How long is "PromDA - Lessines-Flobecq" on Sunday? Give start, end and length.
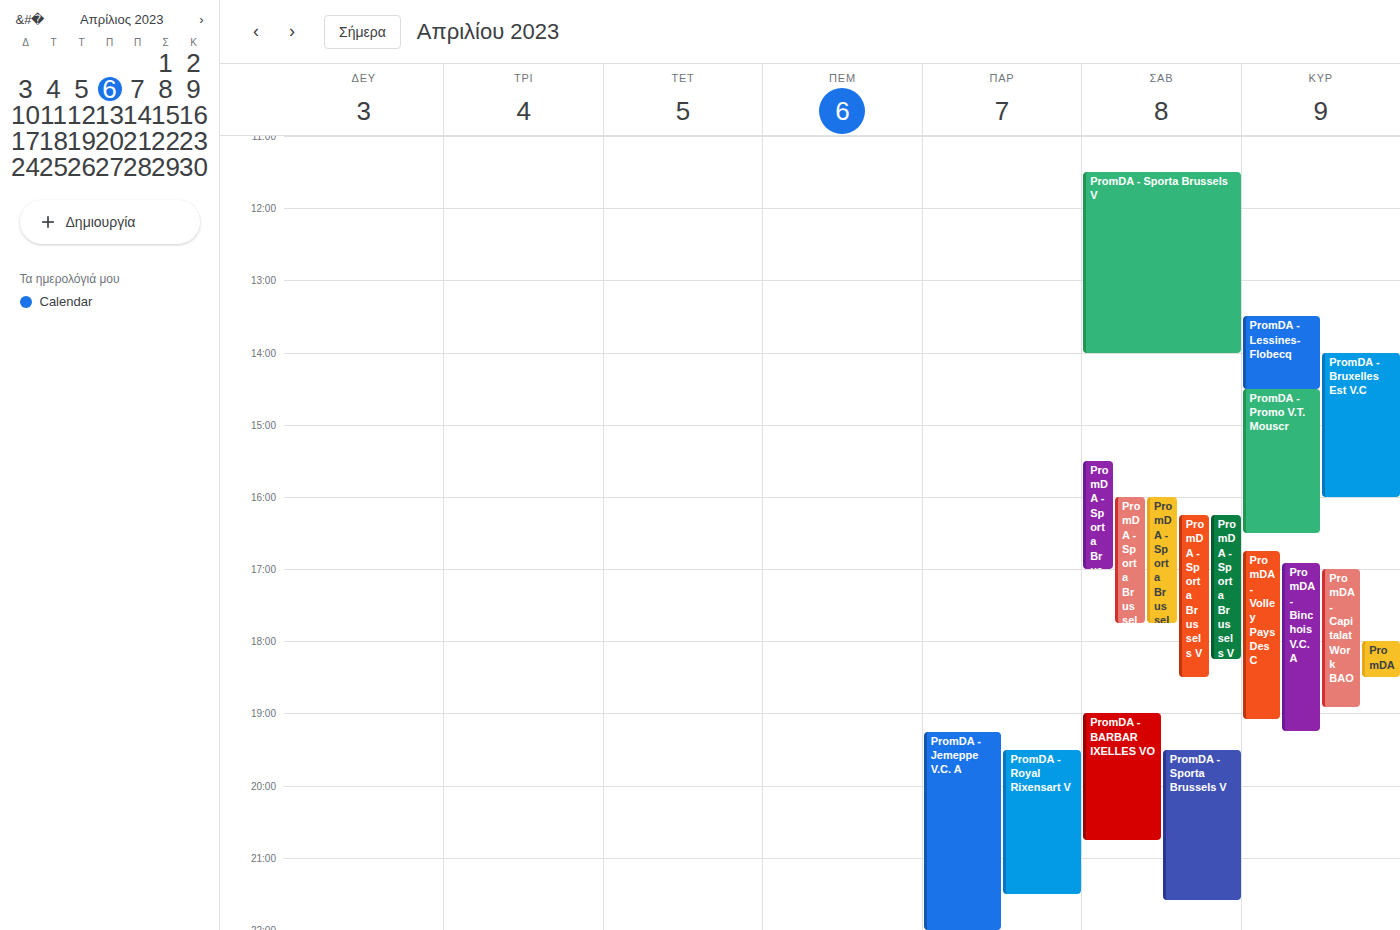
13:30 to 14:30, 1 hour